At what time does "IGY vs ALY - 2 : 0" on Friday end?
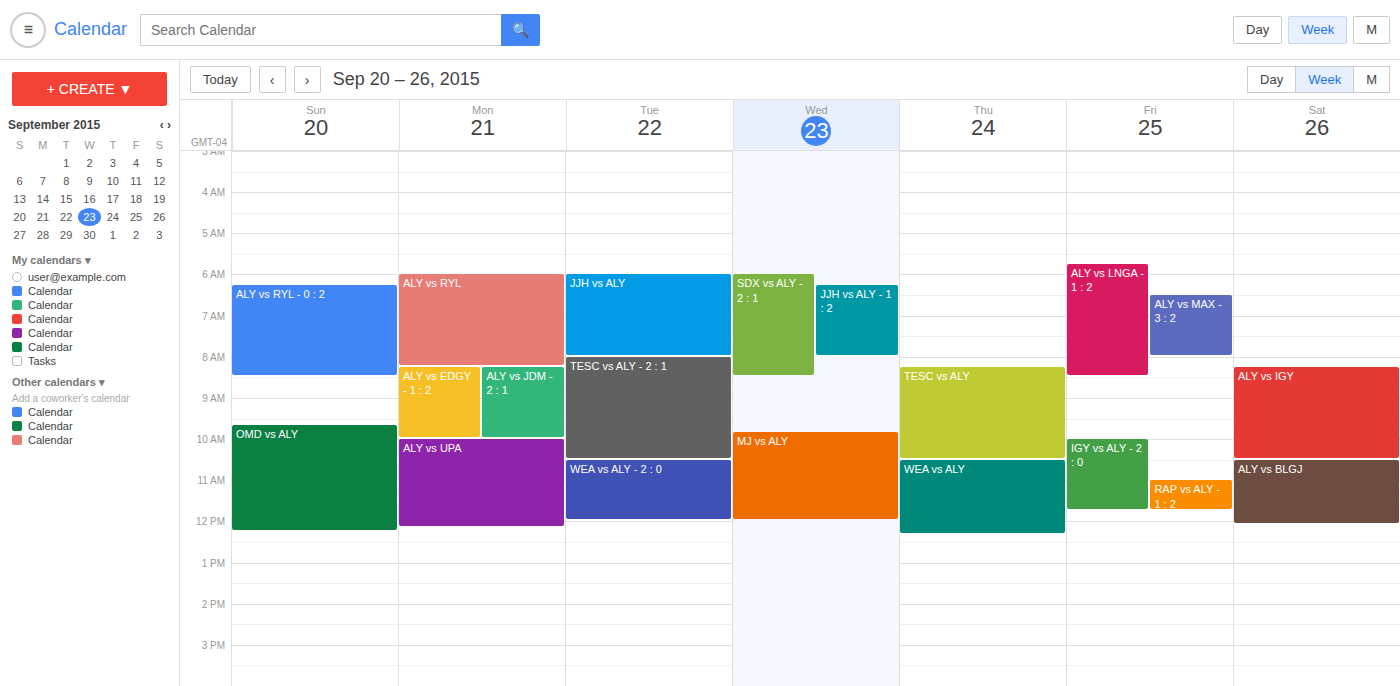
11:45 AM